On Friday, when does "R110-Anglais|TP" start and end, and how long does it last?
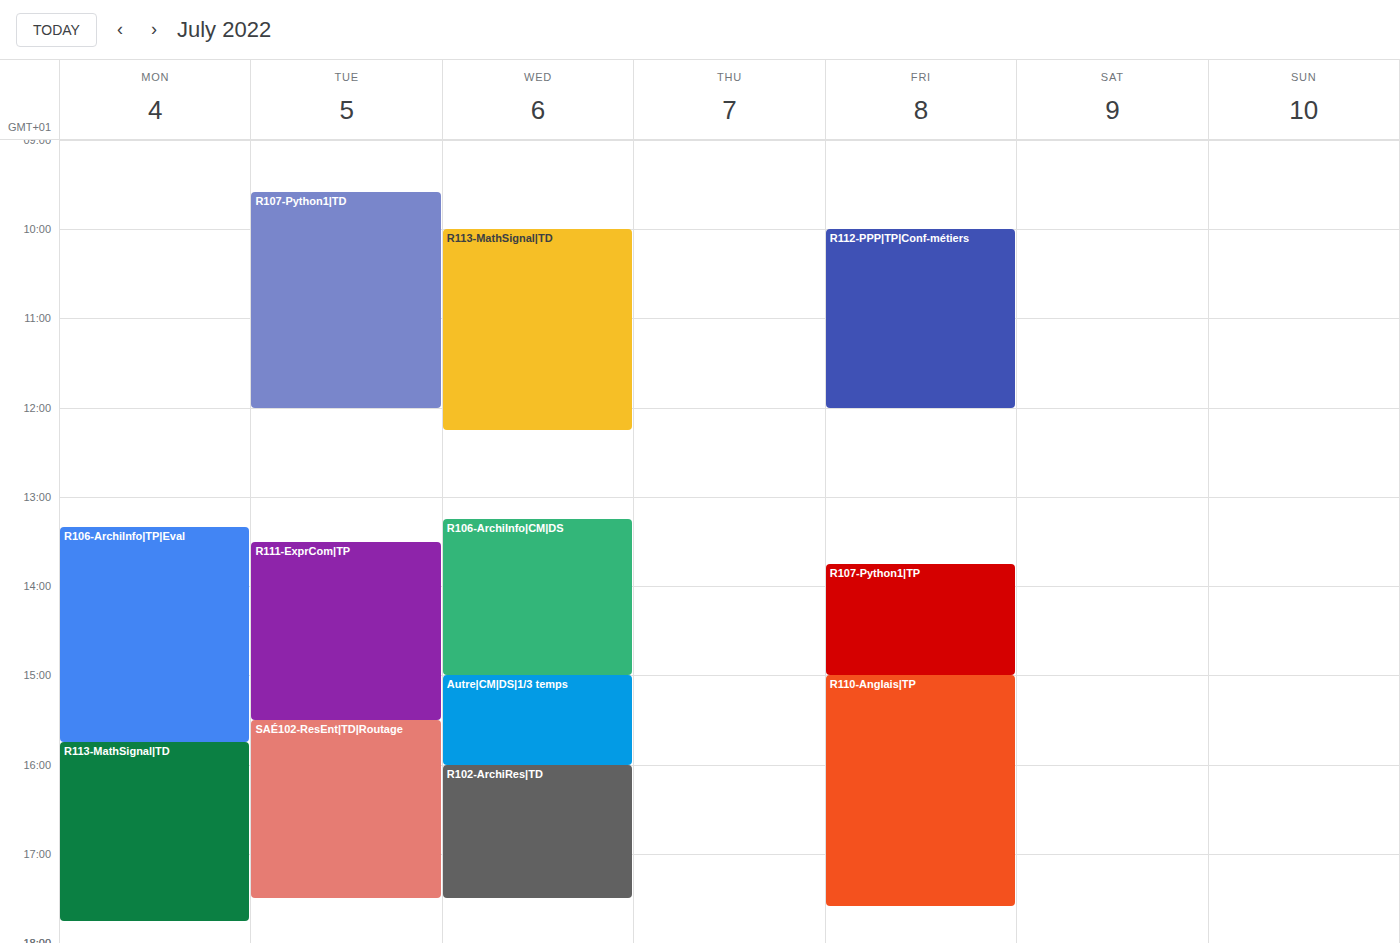
3:00 PM to 5:35 PM, 2 hours 35 minutes